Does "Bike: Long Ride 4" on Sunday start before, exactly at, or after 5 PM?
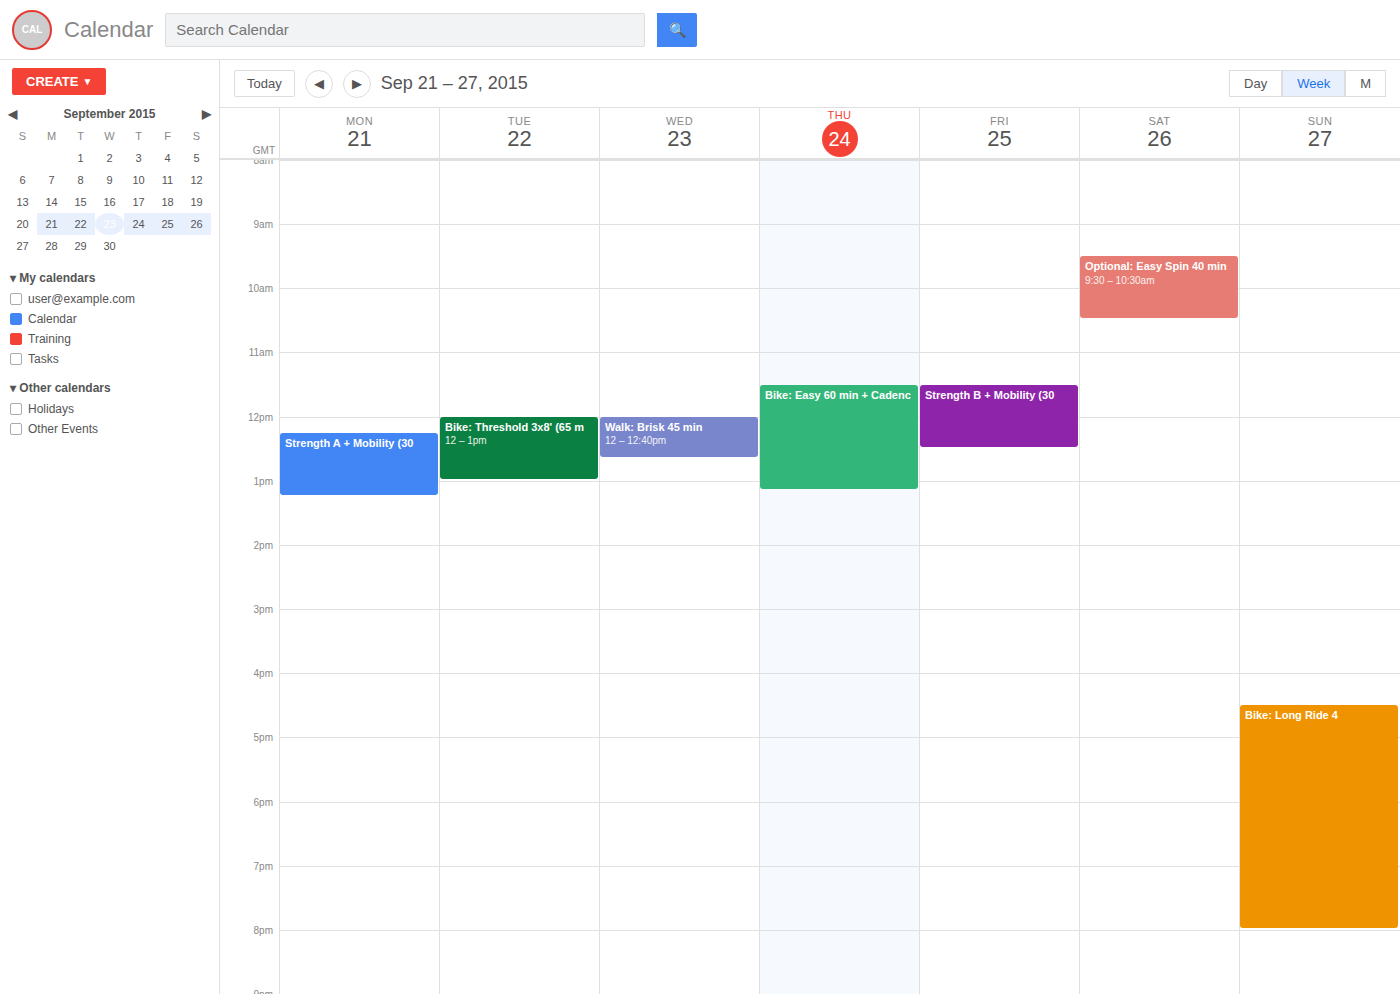
4:30 PM -- before 5 PM, 30 minutes above the 5 PM line.